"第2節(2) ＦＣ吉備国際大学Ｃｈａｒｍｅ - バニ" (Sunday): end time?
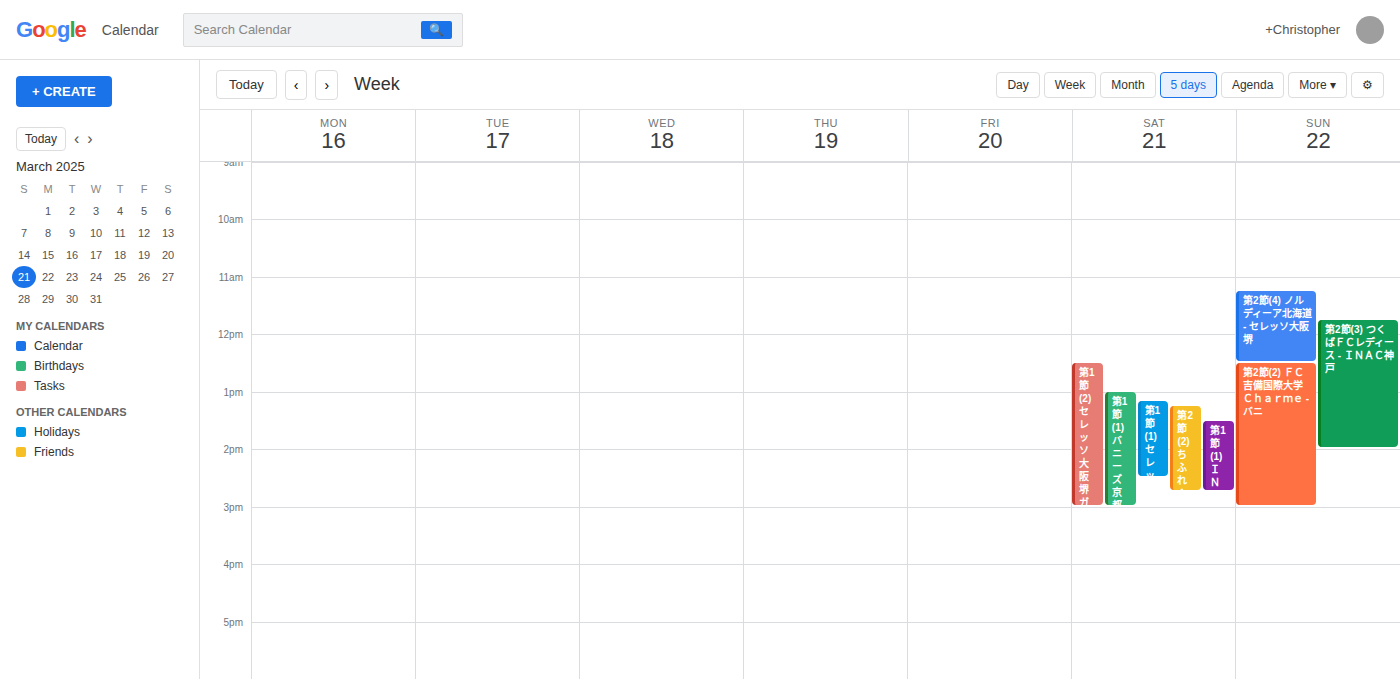
3:00 PM